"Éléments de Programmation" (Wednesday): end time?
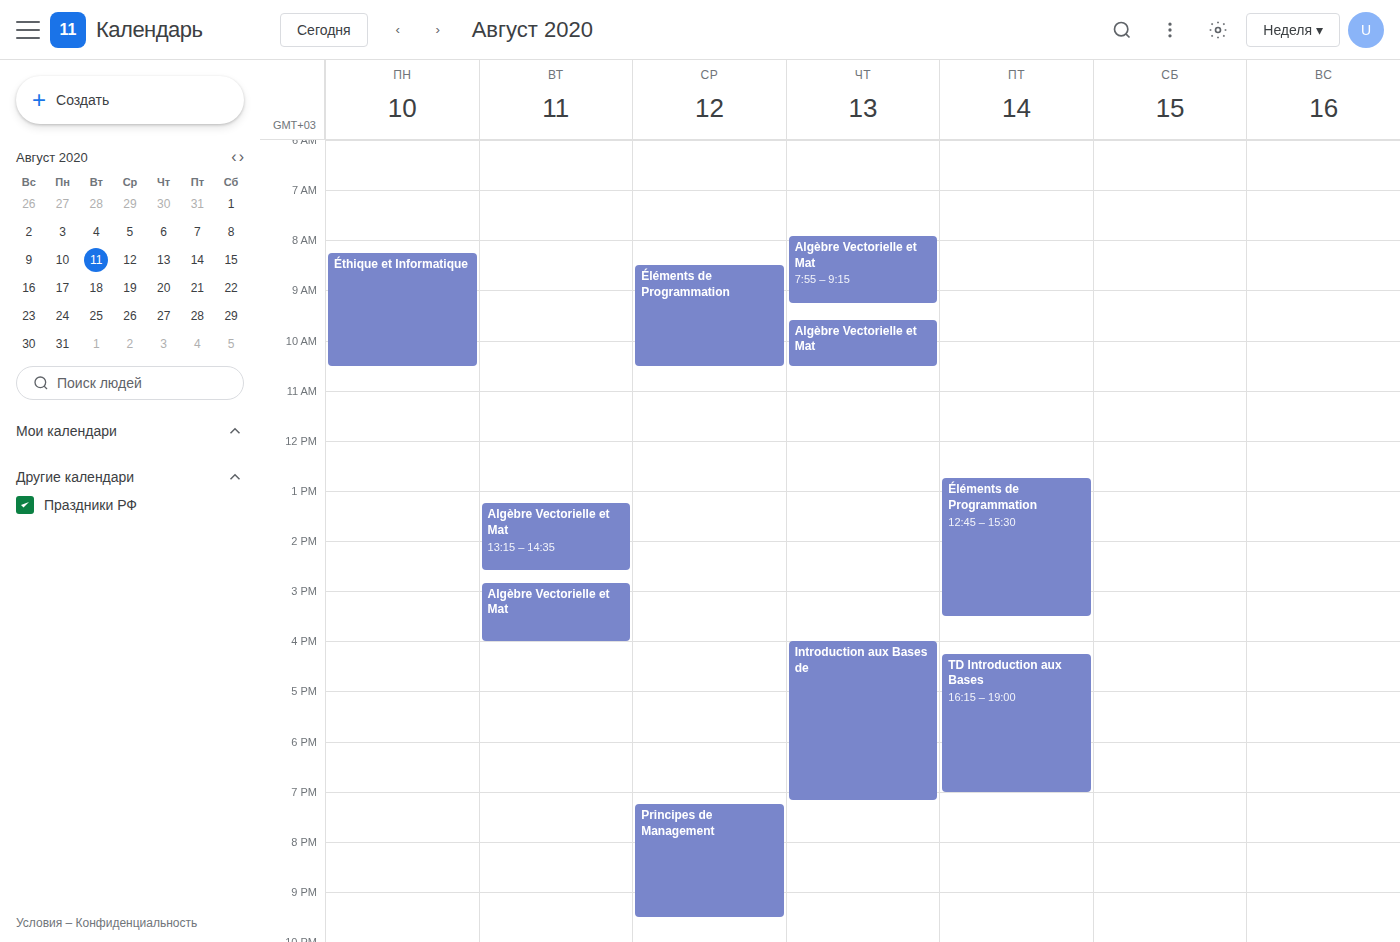
10:30 AM